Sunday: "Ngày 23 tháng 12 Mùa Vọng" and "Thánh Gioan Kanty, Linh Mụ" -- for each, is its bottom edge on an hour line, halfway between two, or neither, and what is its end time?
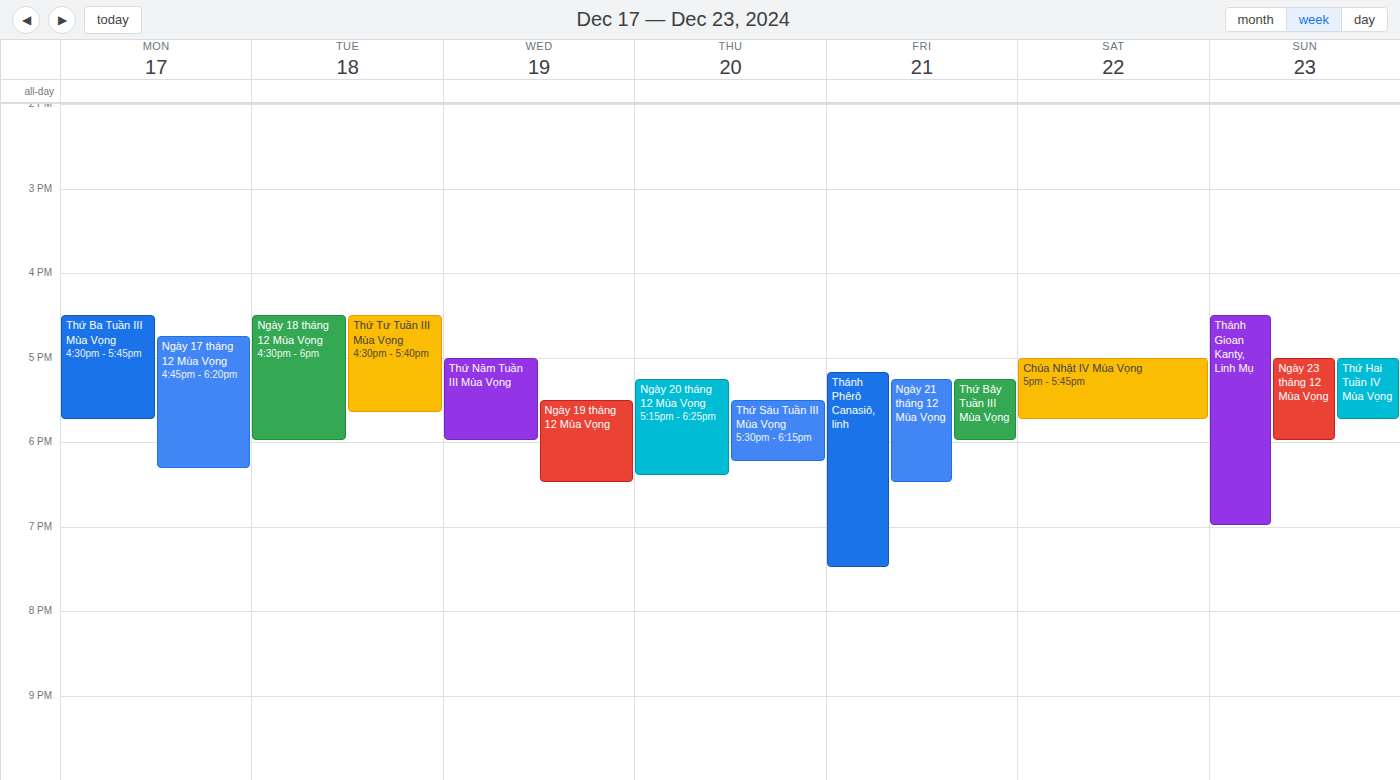
"Ngày 23 tháng 12 Mùa Vọng": 6:00 PM, exactly on the 6 PM line. "Thánh Gioan Kanty, Linh Mụ": 7:00 PM, exactly on the 7 PM line.